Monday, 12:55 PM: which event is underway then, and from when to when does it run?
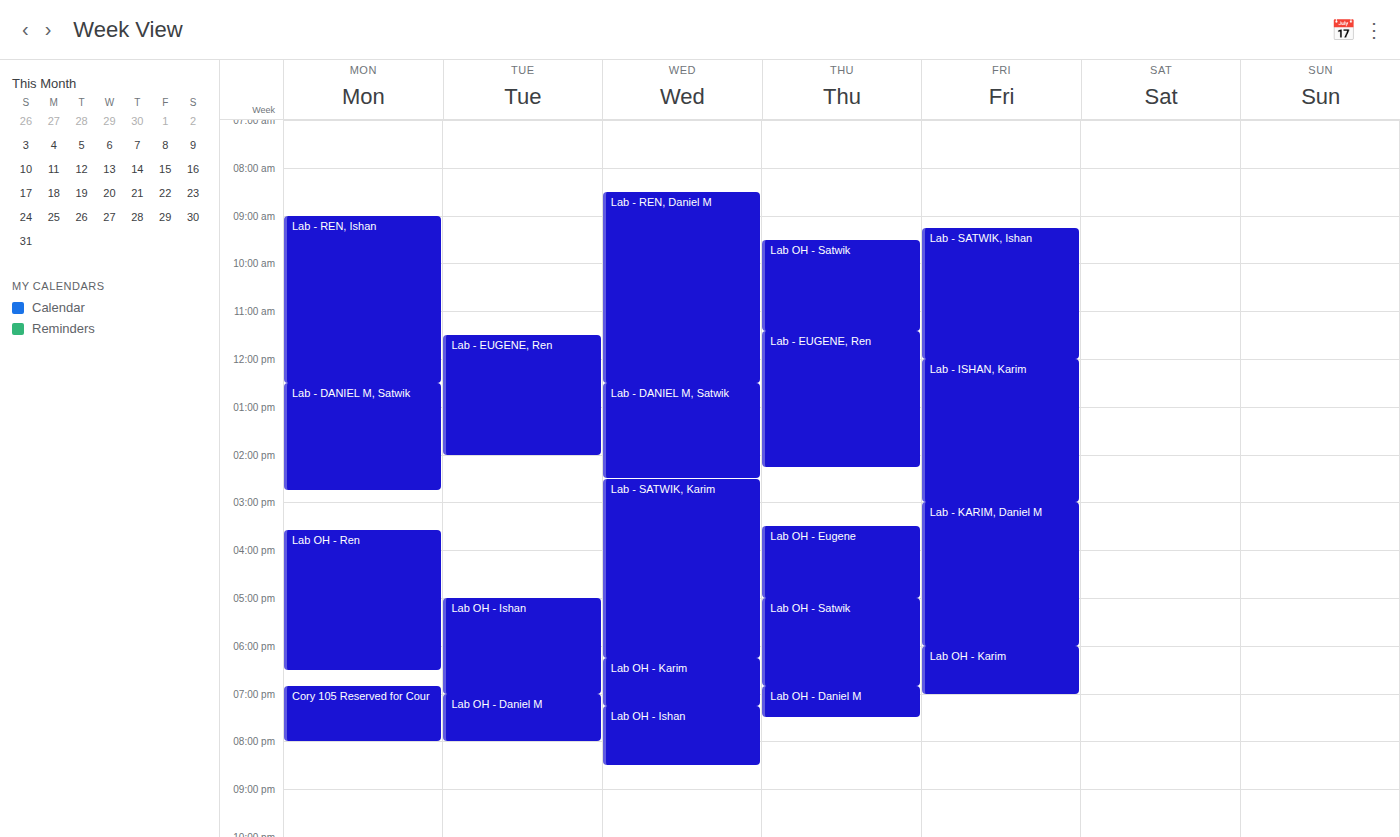
"Lab - DANIEL M, Satwik", 12:30 PM to 2:45 PM